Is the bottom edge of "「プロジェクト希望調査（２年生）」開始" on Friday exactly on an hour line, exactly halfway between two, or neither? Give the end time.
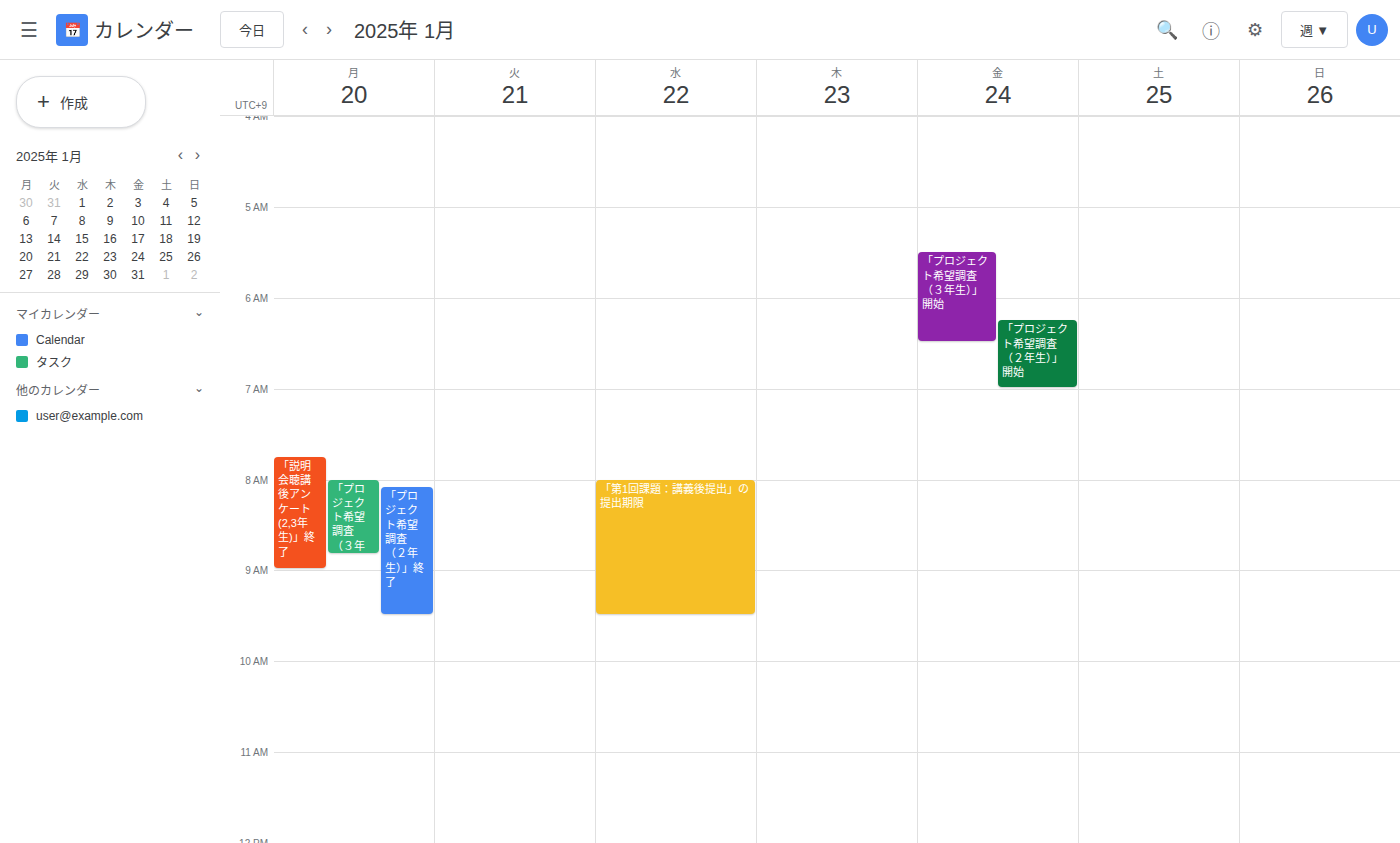
7:00 AM -- exactly on the 7 AM line.